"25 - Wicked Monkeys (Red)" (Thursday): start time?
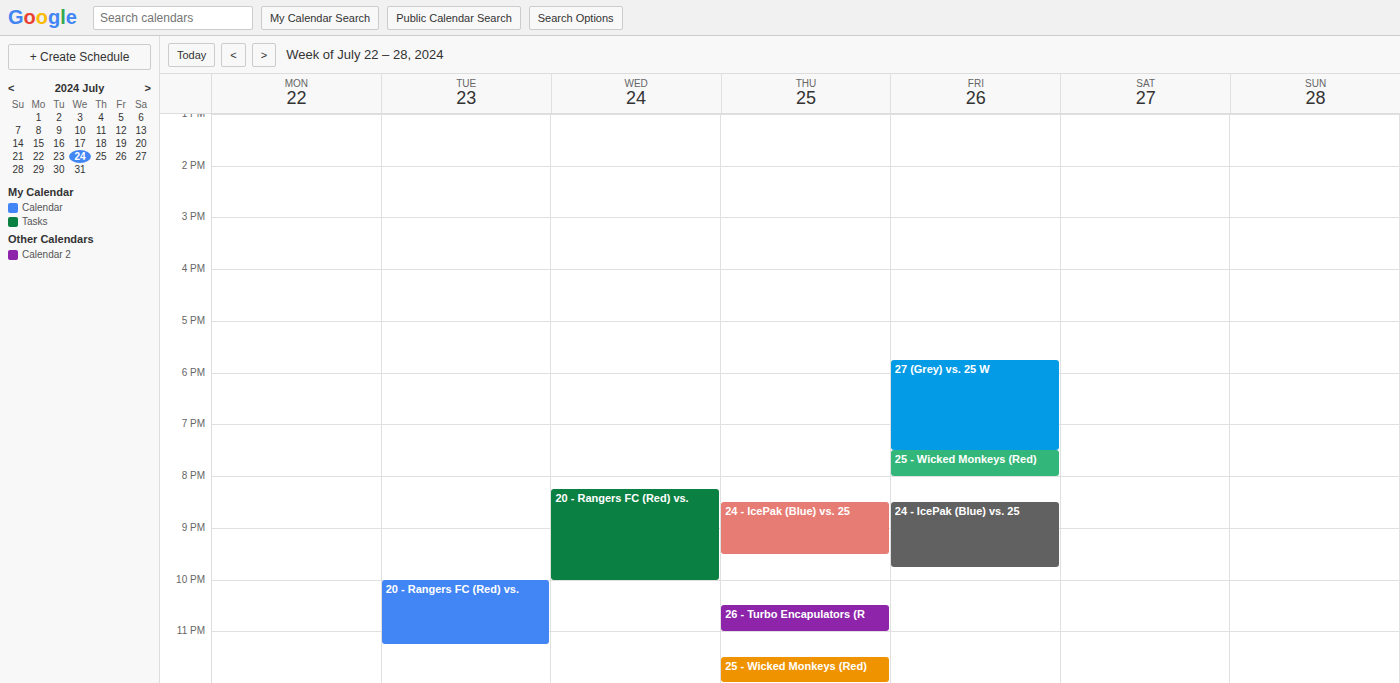
11:30 PM